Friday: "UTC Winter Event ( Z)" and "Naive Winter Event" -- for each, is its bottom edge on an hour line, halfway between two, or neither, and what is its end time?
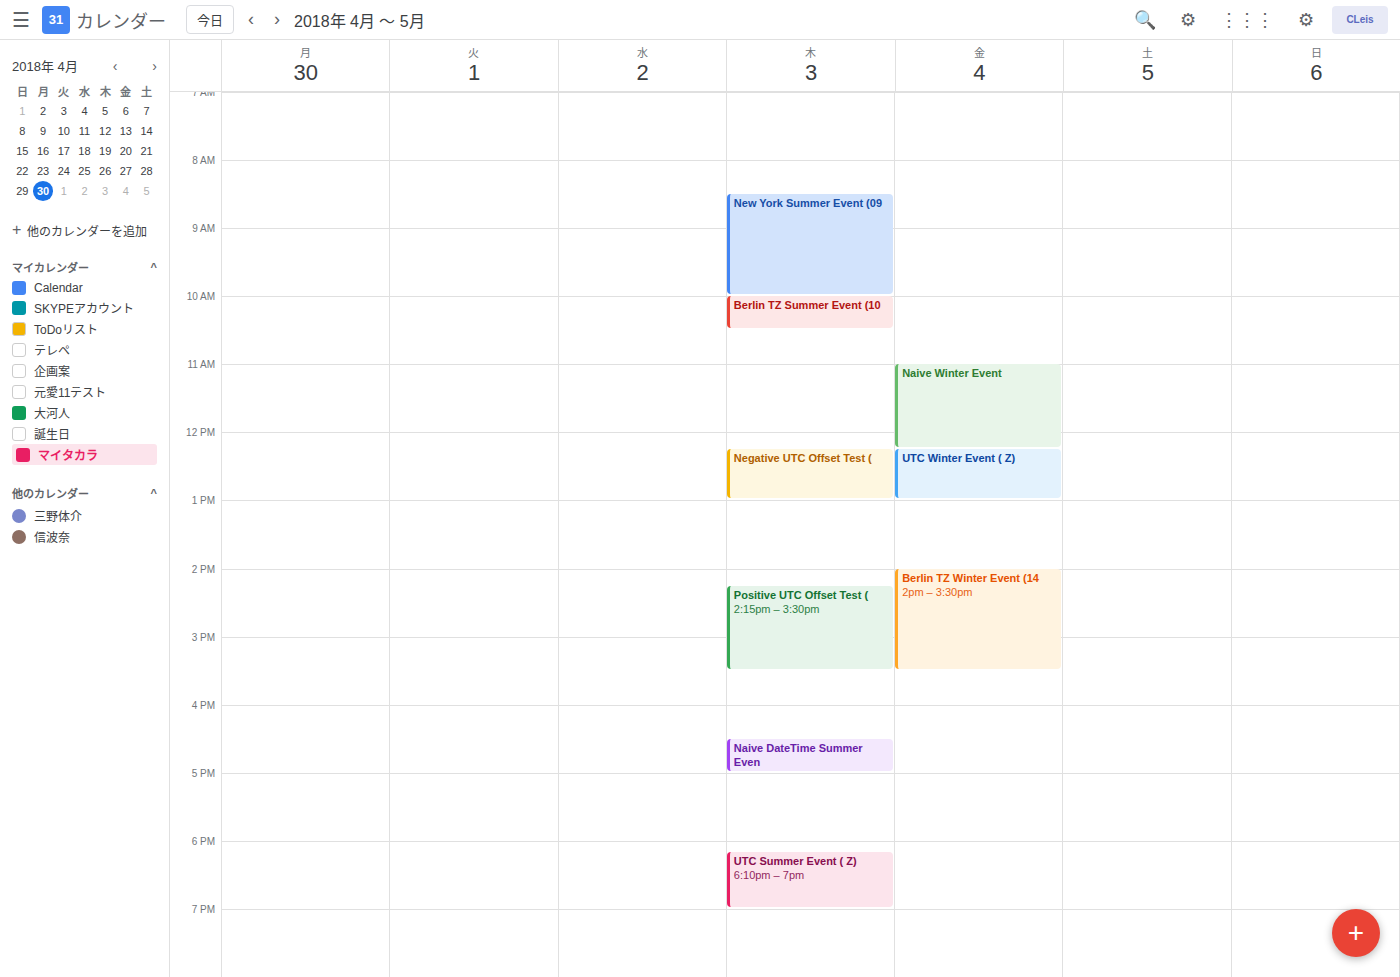
"UTC Winter Event ( Z)": 1:00 PM, exactly on the 1 PM line. "Naive Winter Event": 12:15 PM, neither: a quarter of the way from the 12 PM line to the 1 PM line.